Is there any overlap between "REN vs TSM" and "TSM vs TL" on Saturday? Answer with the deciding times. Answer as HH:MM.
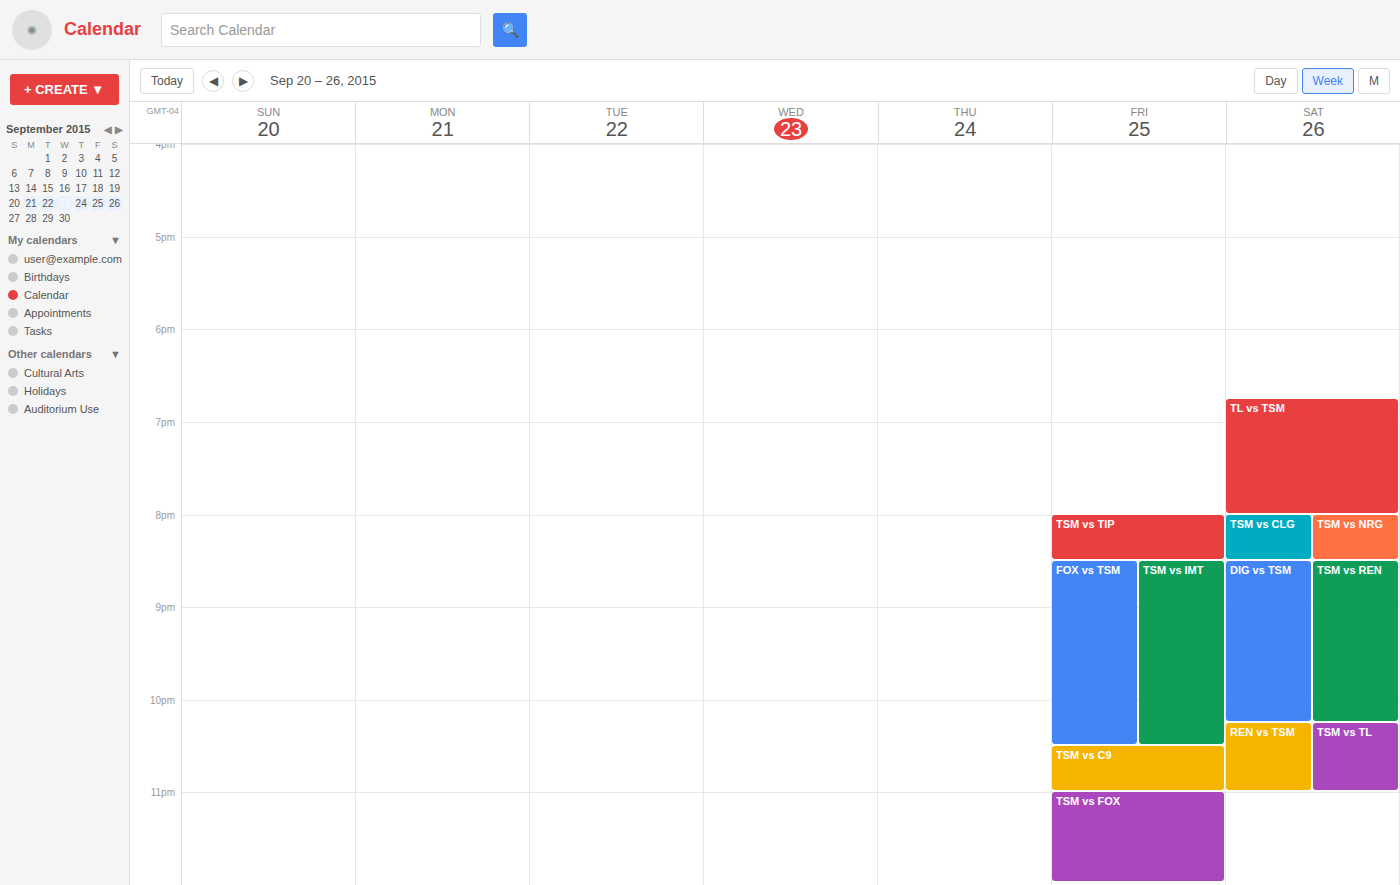
"REN vs TSM" runs 22:15 to 23:00, inside "TSM vs TL" -- they overlap.